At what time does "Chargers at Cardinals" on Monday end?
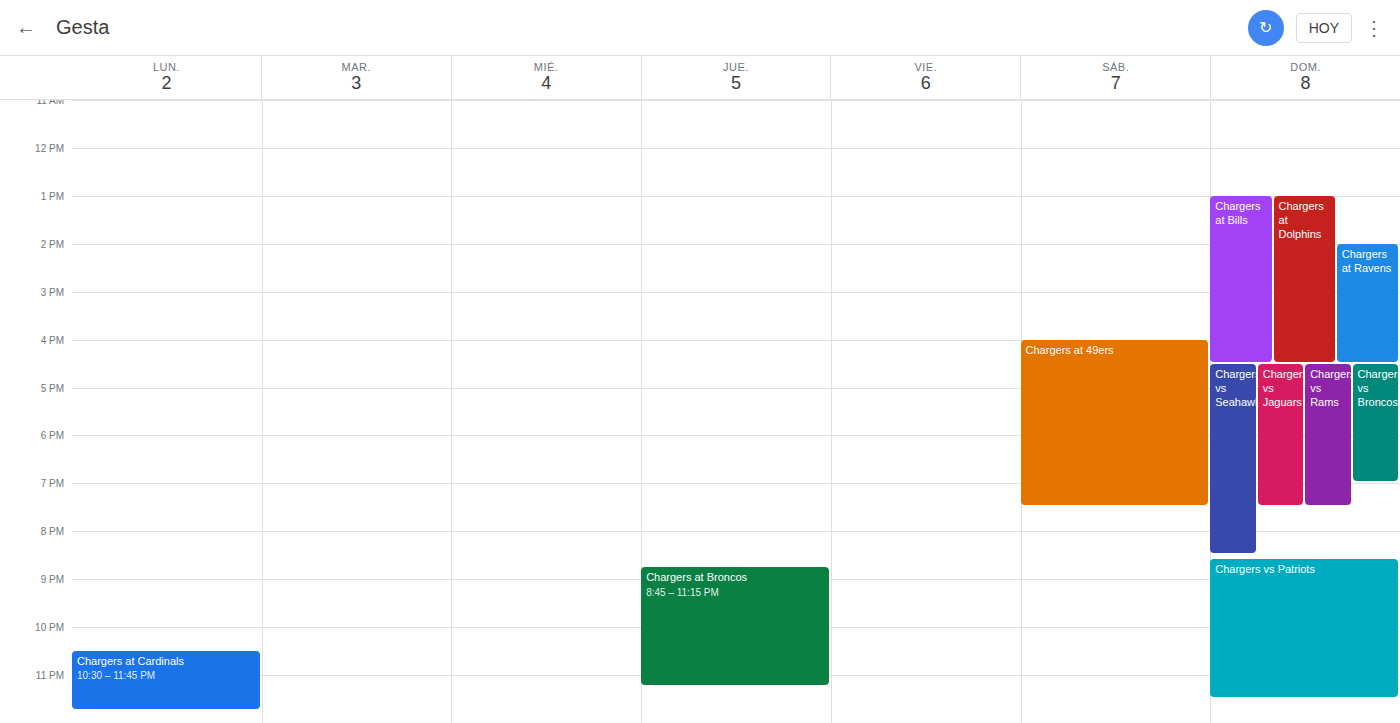
11:45 PM